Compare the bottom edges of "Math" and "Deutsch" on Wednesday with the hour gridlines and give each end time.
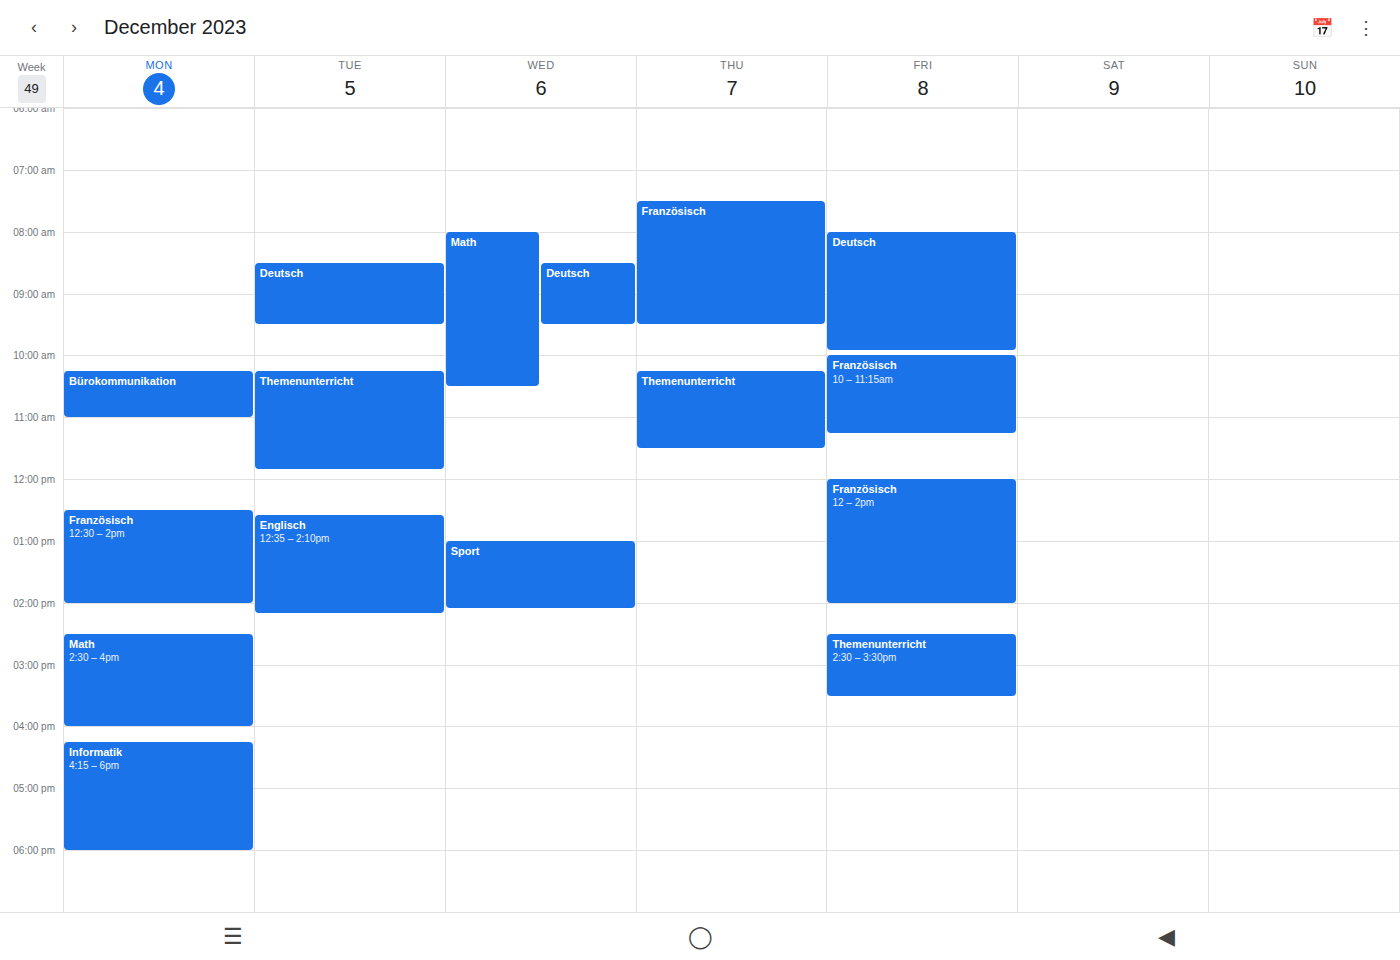
"Math": 10:30 AM, halfway between the 10 AM and 11 AM lines. "Deutsch": 9:30 AM, halfway between the 9 AM and 10 AM lines.